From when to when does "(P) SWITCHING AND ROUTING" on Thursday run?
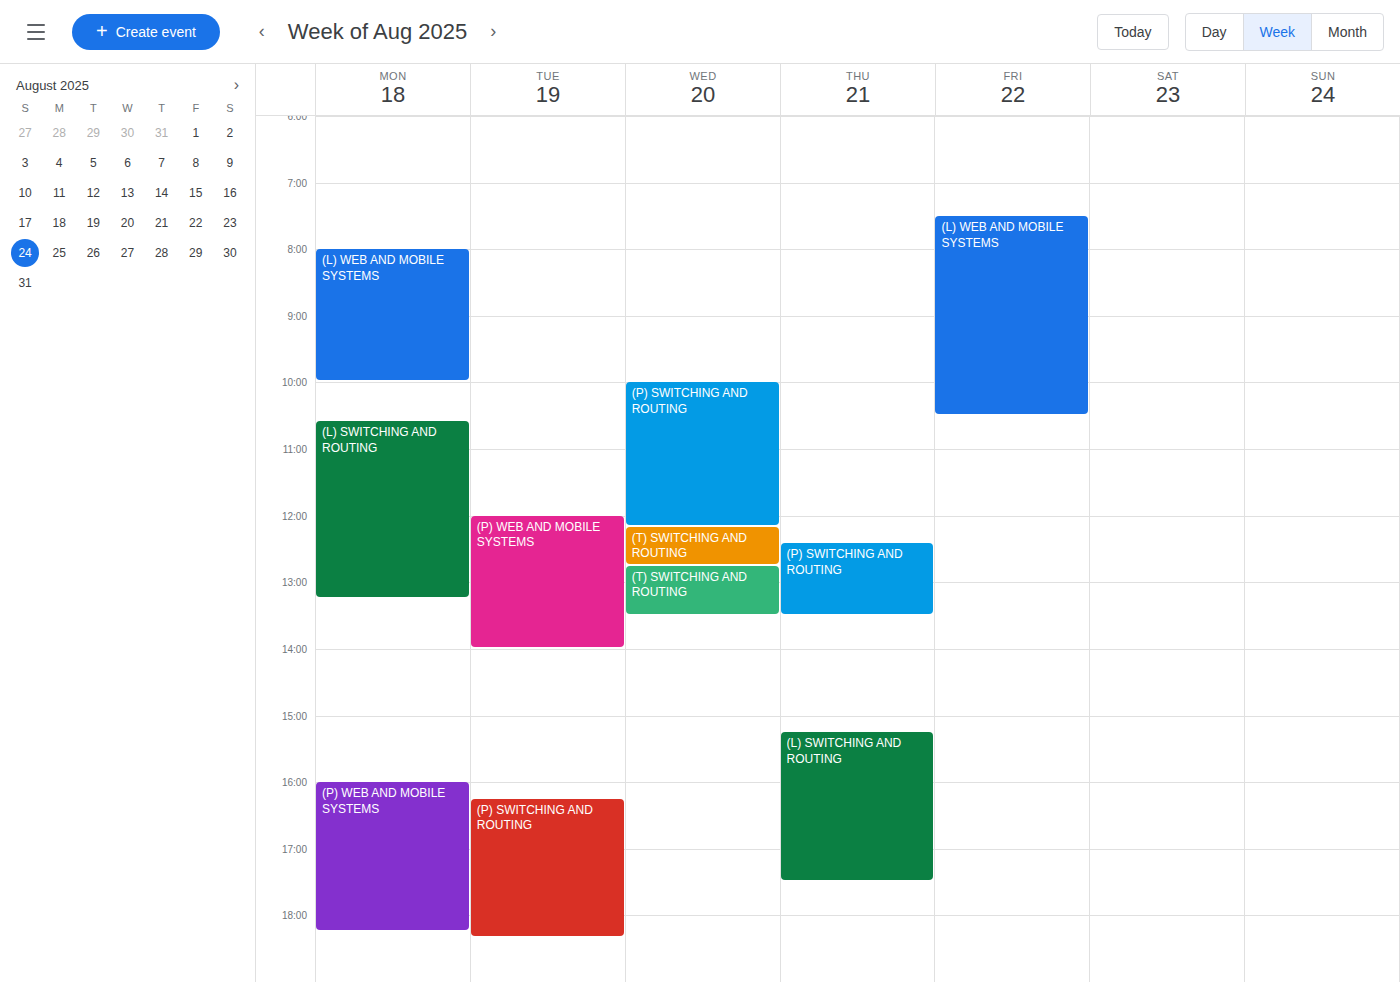
12:25 PM to 1:30 PM